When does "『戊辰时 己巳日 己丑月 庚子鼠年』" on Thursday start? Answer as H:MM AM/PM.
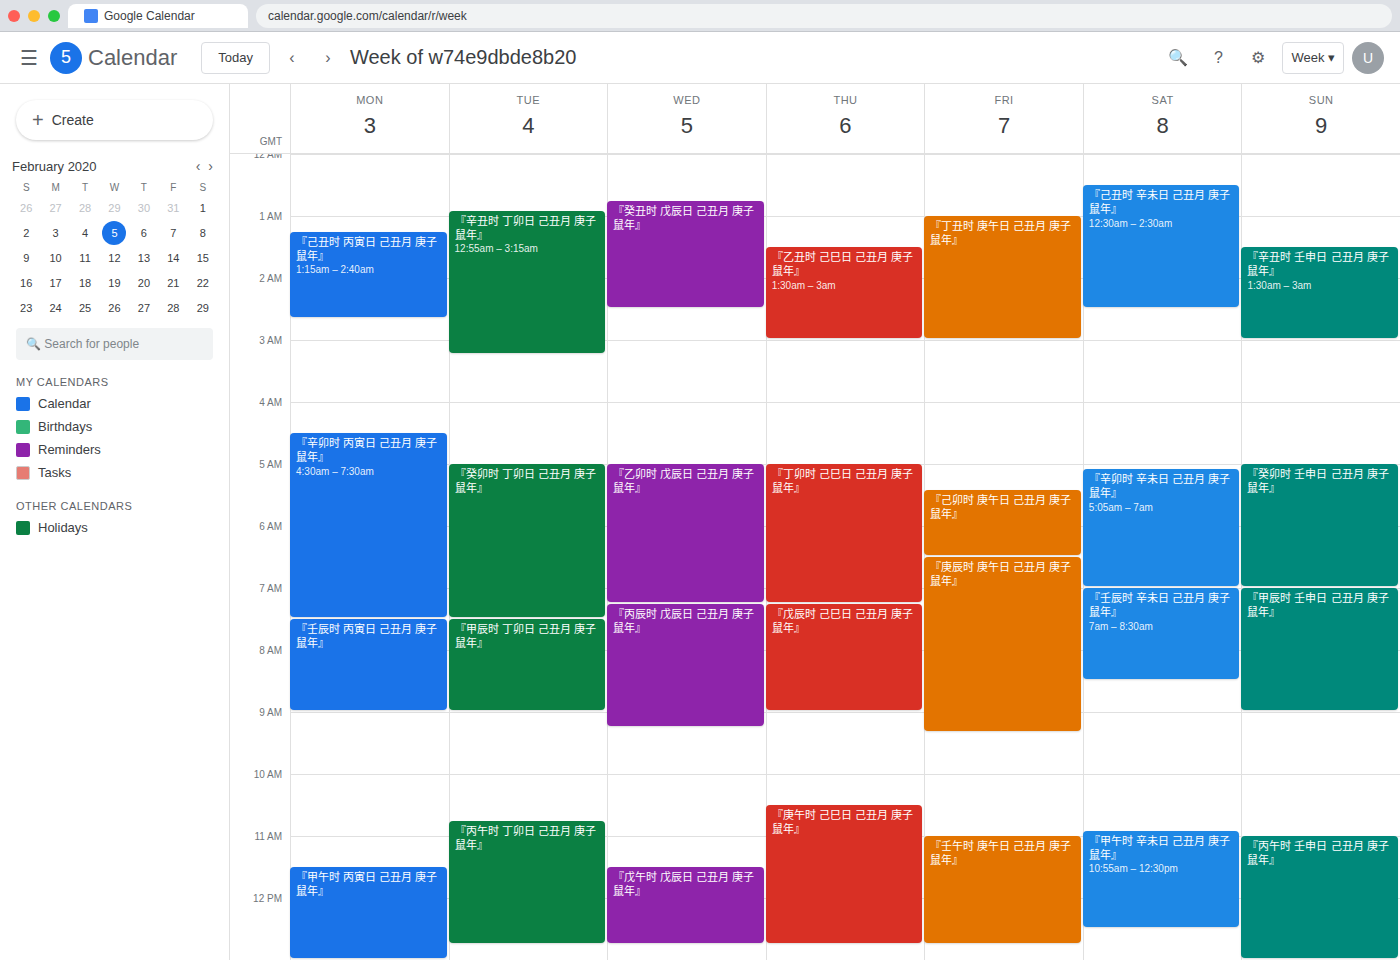
7:15 AM